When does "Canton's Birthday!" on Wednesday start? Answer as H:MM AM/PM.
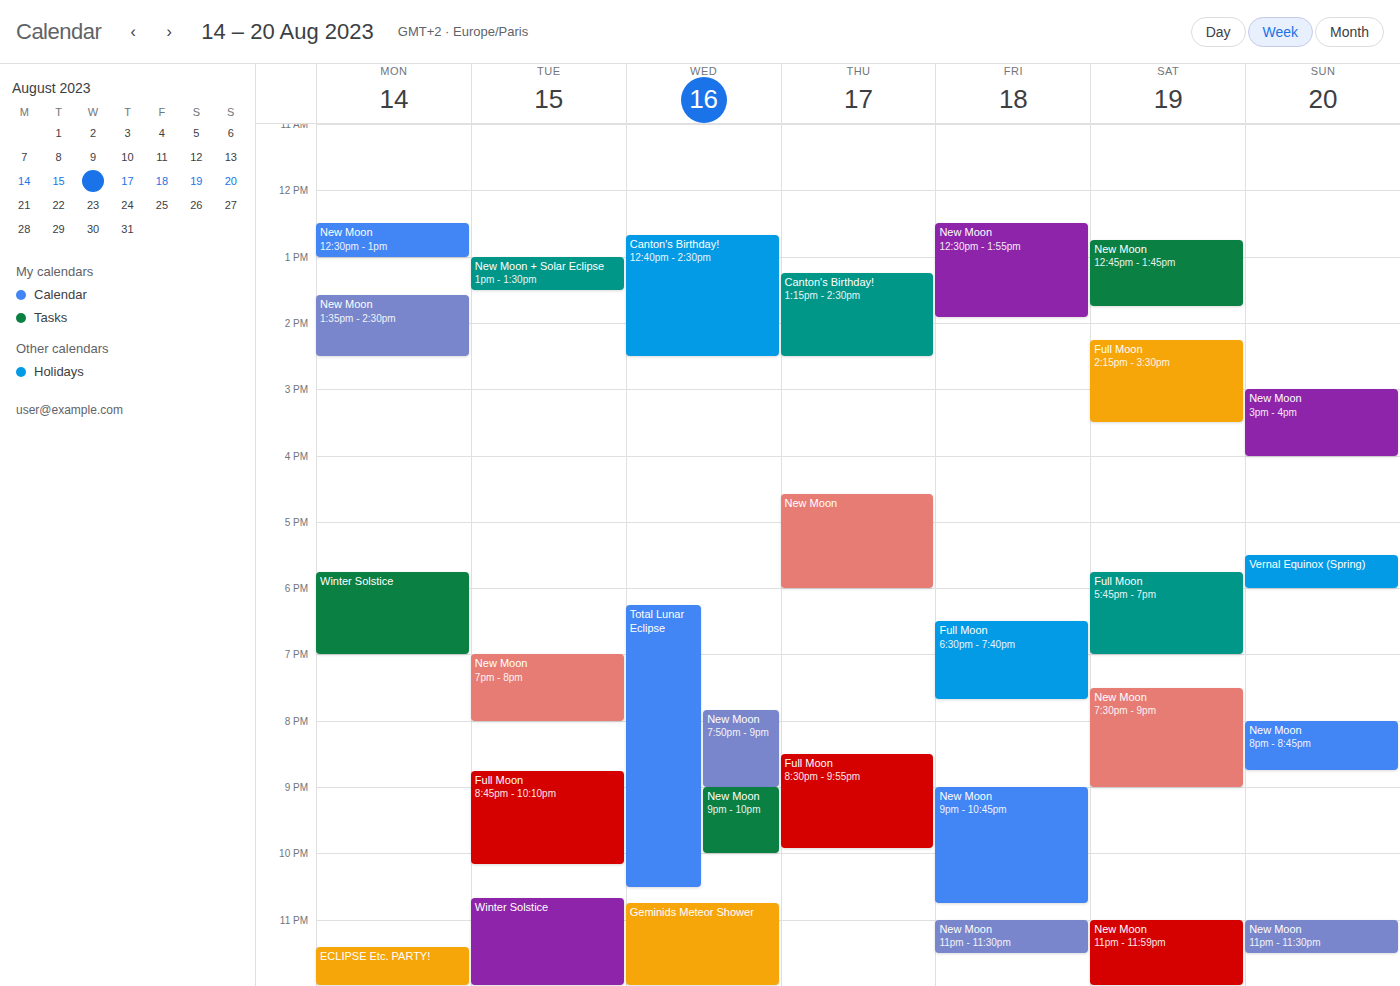
12:40 PM